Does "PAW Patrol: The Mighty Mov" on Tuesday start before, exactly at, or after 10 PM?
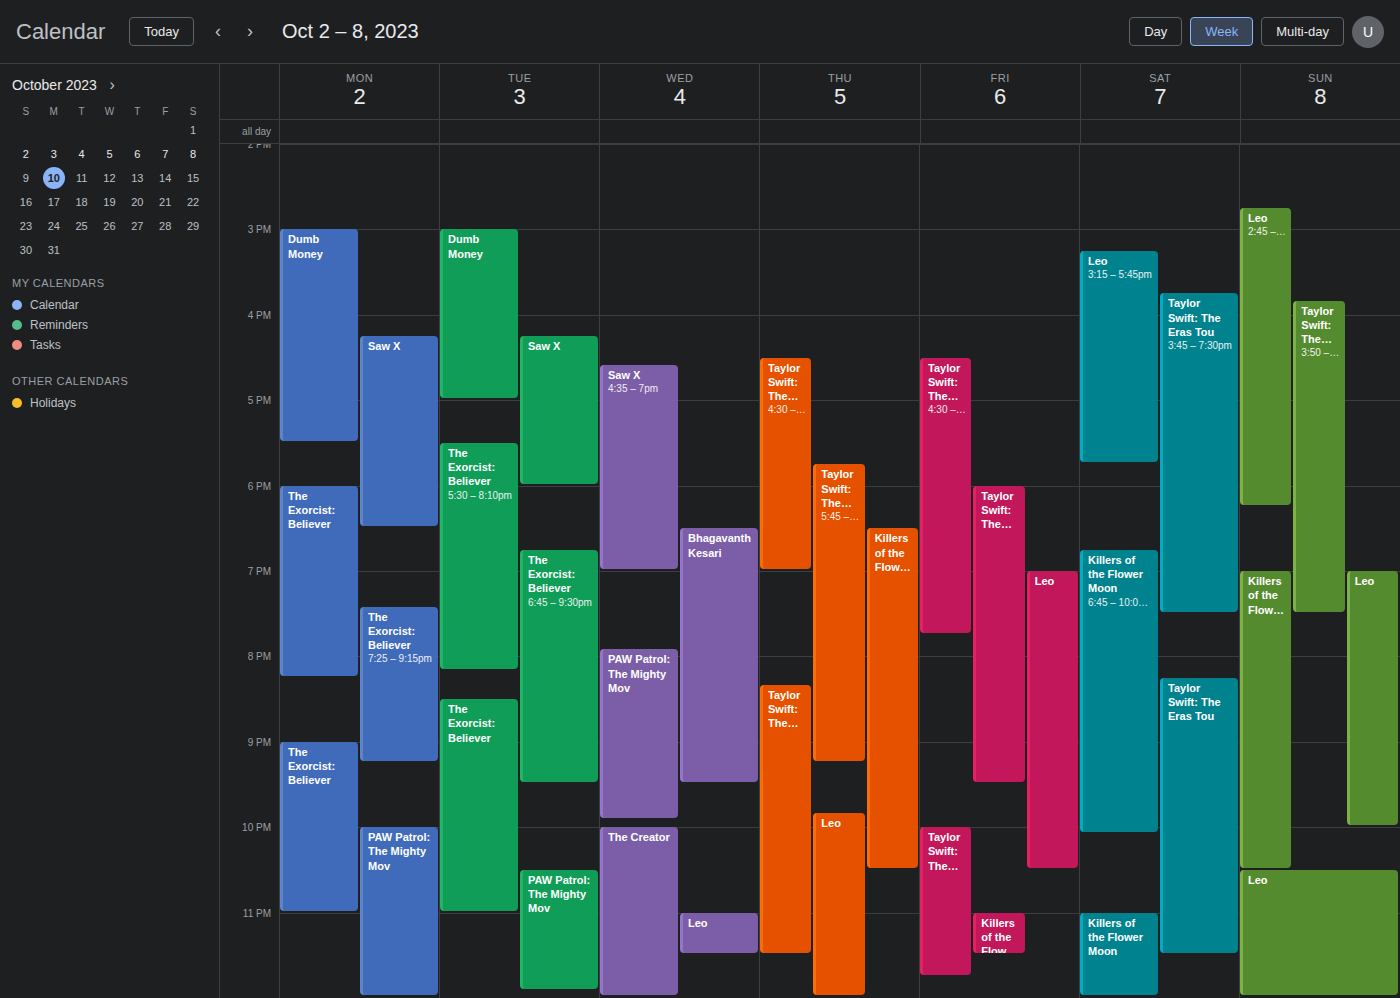
10:30 PM -- after 10 PM, 30 minutes below the 10 PM line.